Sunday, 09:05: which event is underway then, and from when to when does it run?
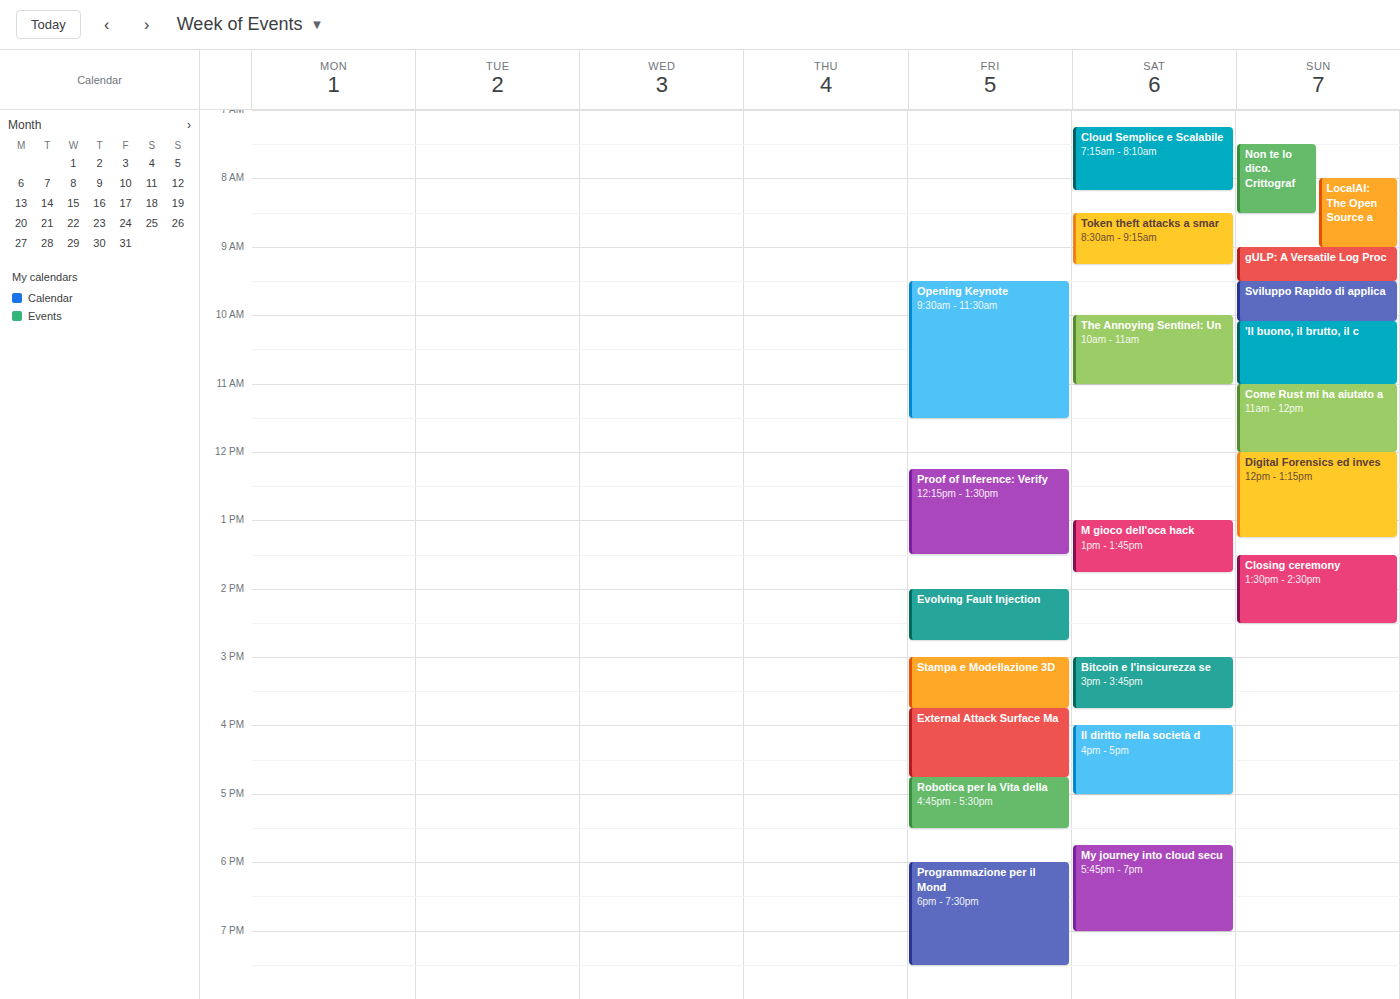
"gULP: A Versatile Log Proc", 09:00 to 09:30